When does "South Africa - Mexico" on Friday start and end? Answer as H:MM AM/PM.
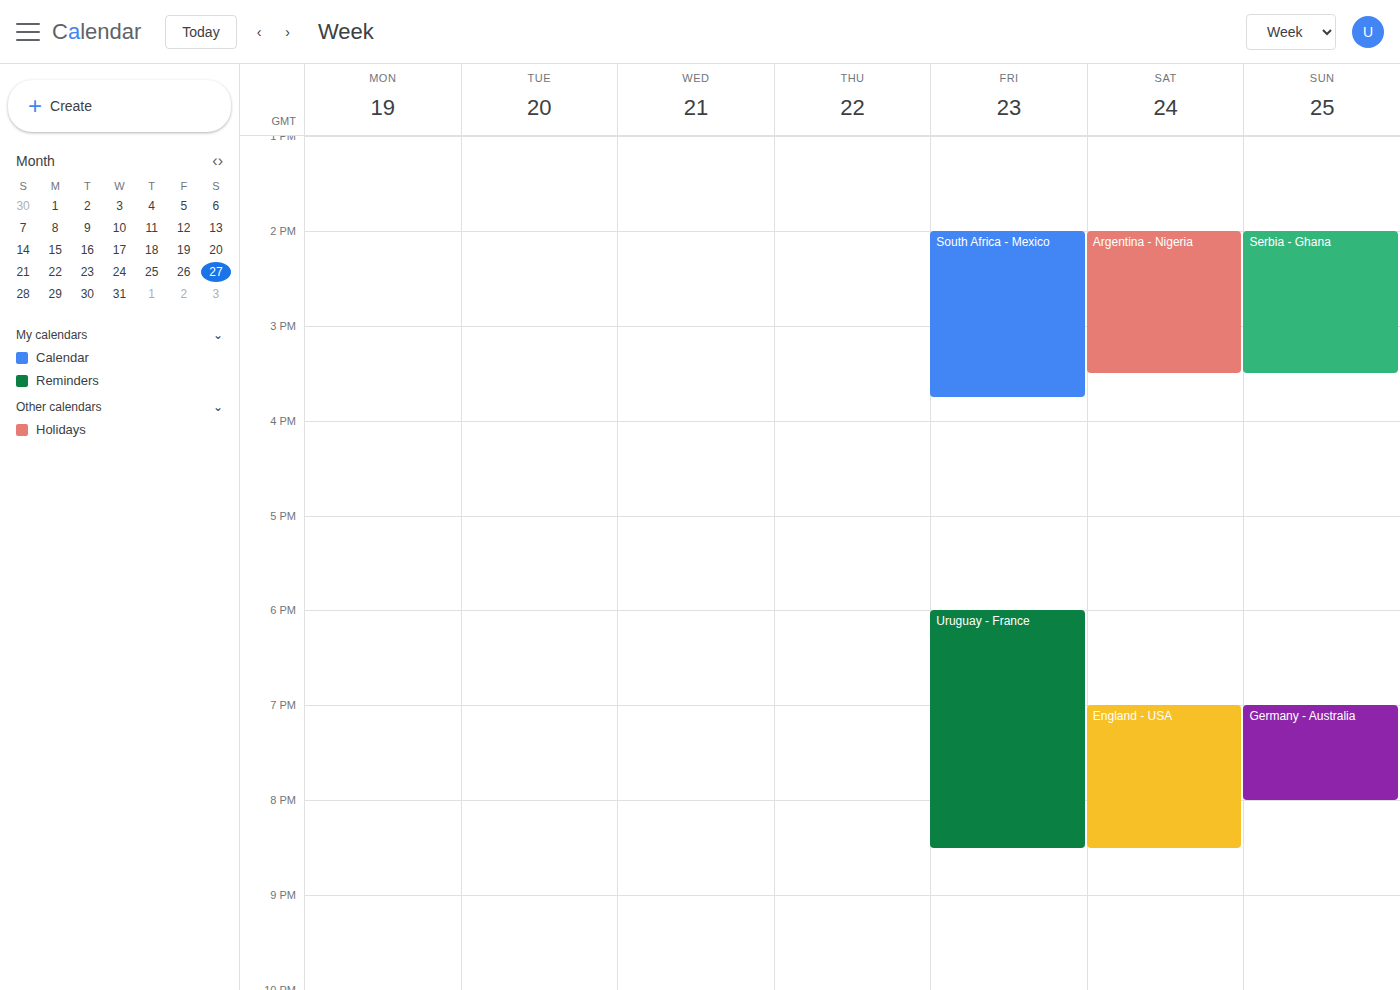
2:00 PM to 3:45 PM